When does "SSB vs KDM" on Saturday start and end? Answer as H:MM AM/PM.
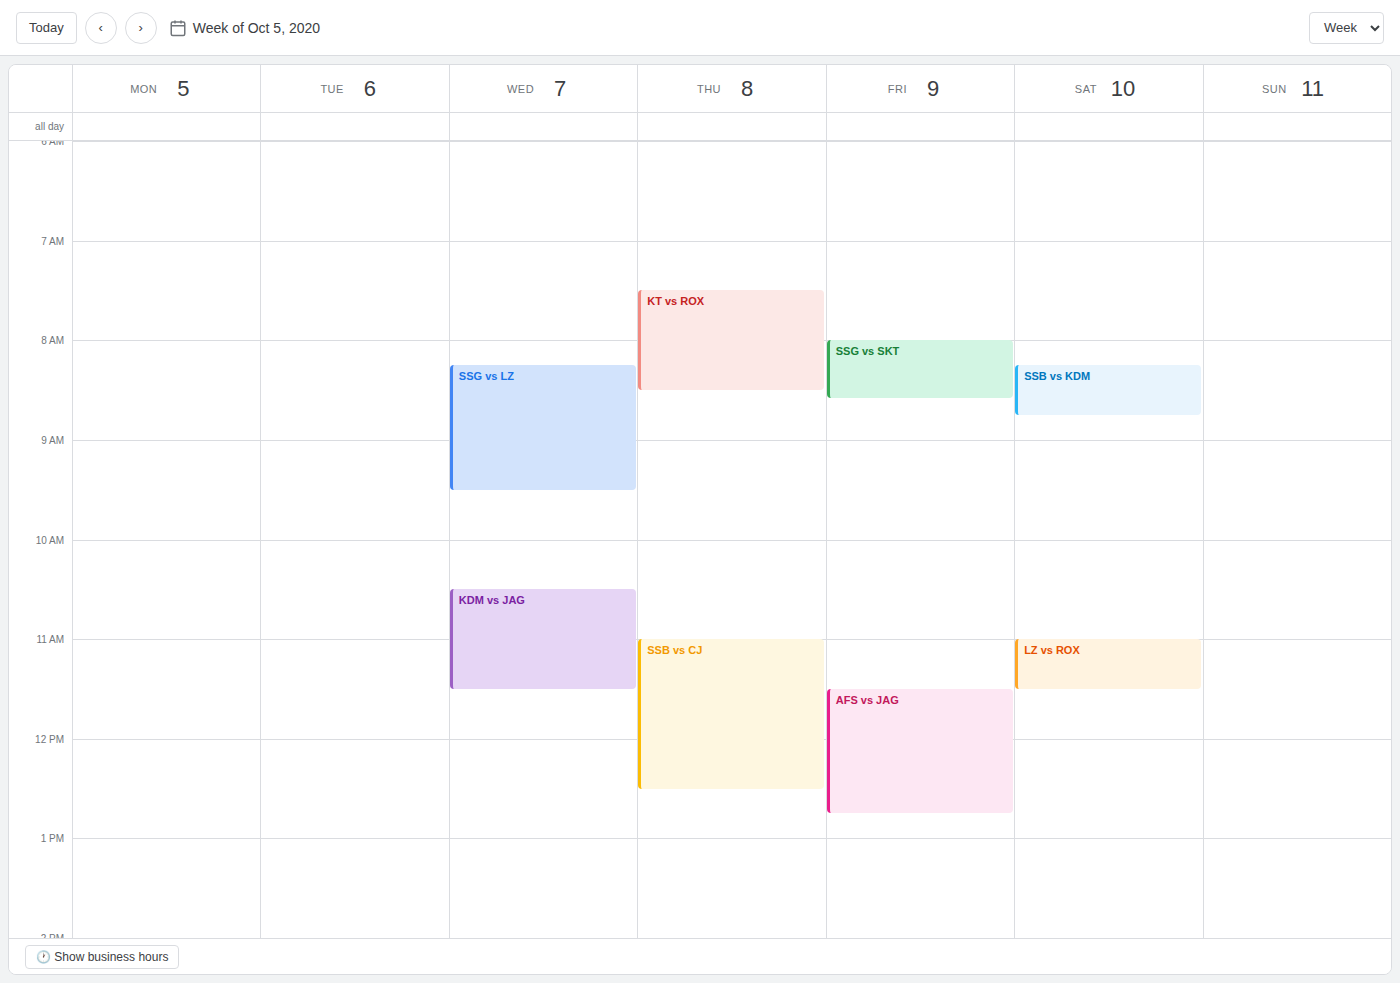
8:15 AM to 8:45 AM